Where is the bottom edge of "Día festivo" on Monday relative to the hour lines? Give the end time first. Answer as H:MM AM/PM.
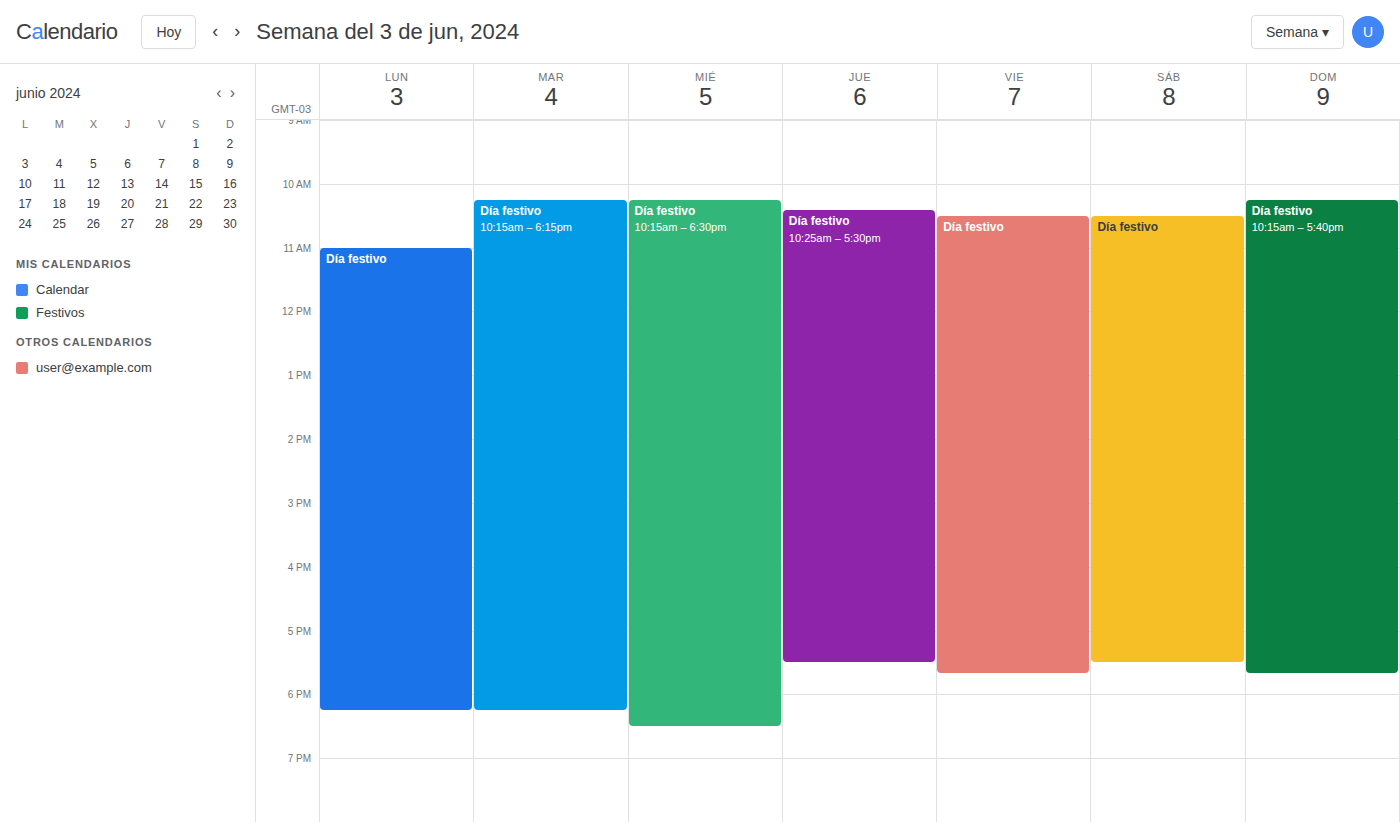
6:15 PM -- neither: a quarter of the way from the 6 PM line to the 7 PM line.